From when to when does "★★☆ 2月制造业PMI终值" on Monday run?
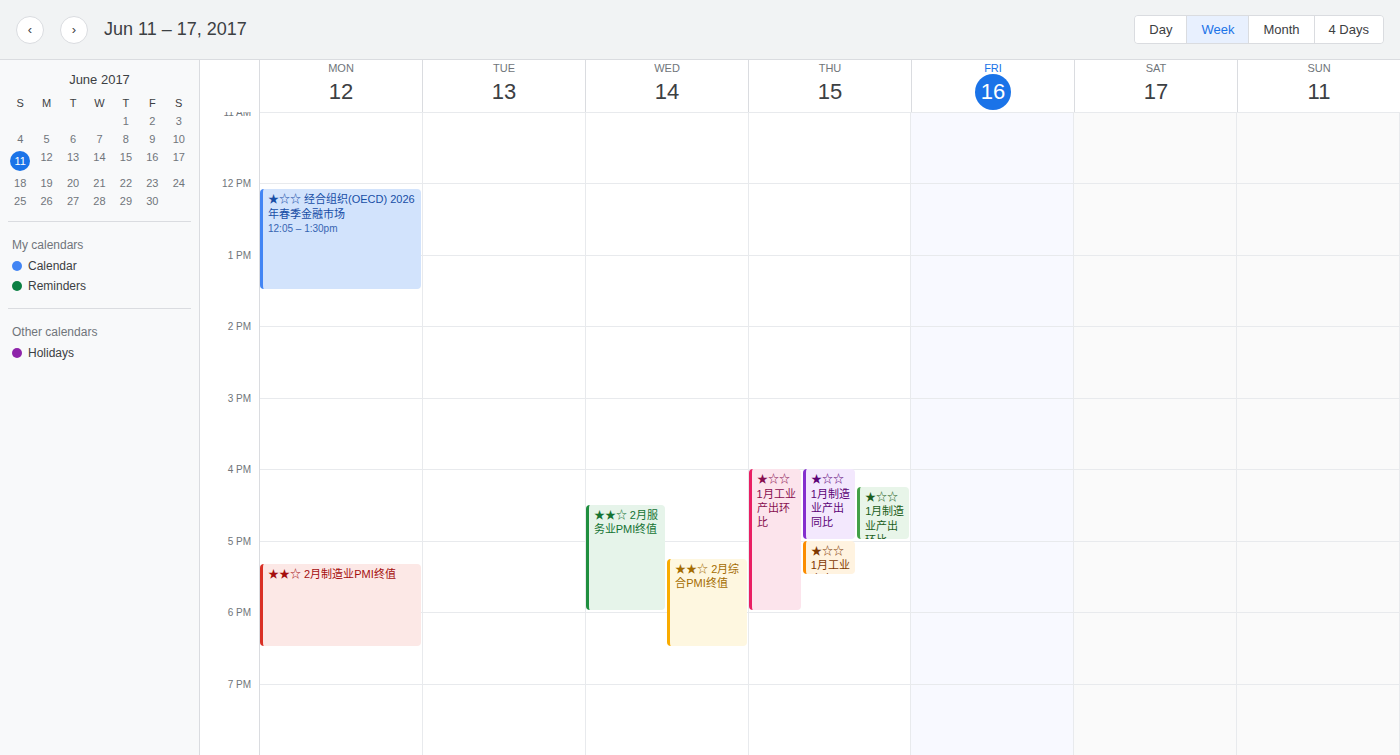
5:20 PM to 6:30 PM